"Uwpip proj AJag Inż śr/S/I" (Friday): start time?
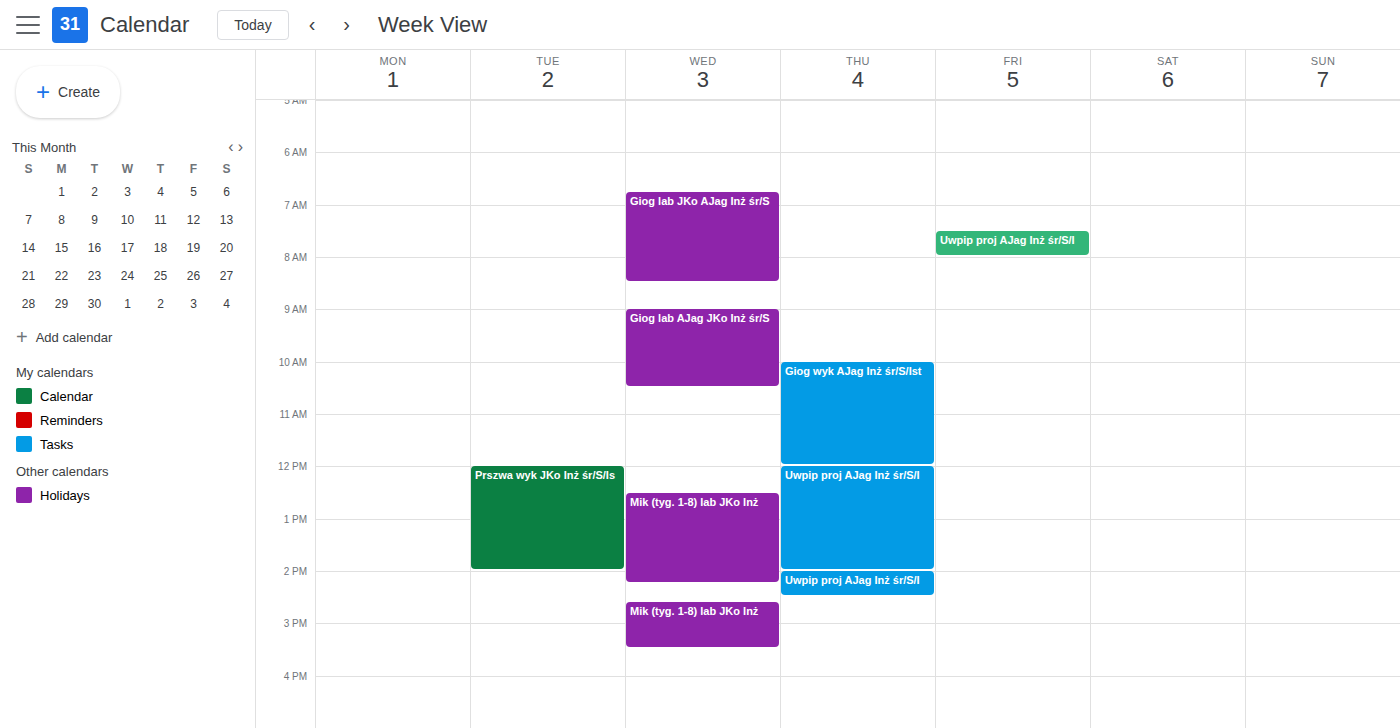
7:30 AM